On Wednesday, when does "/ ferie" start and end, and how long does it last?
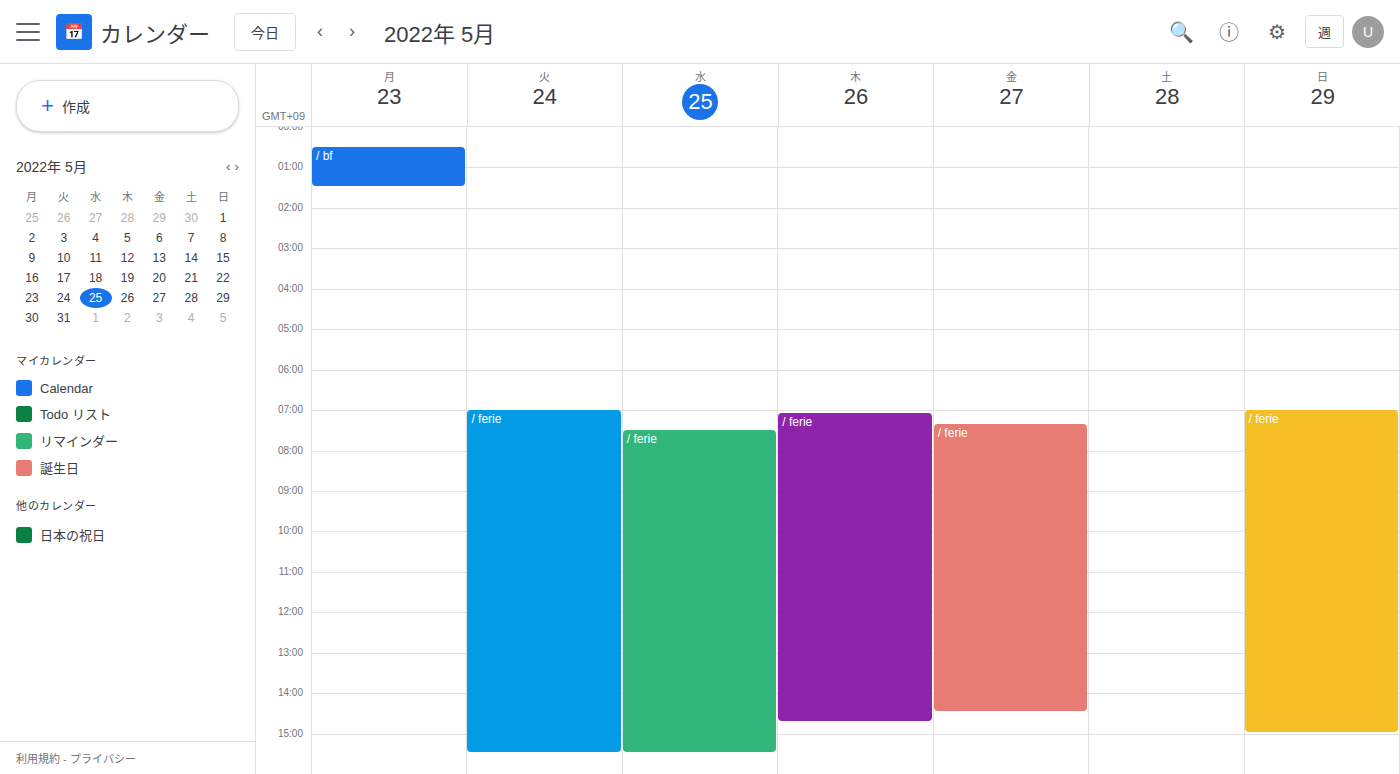
7:30 AM to 3:30 PM, 8 hours